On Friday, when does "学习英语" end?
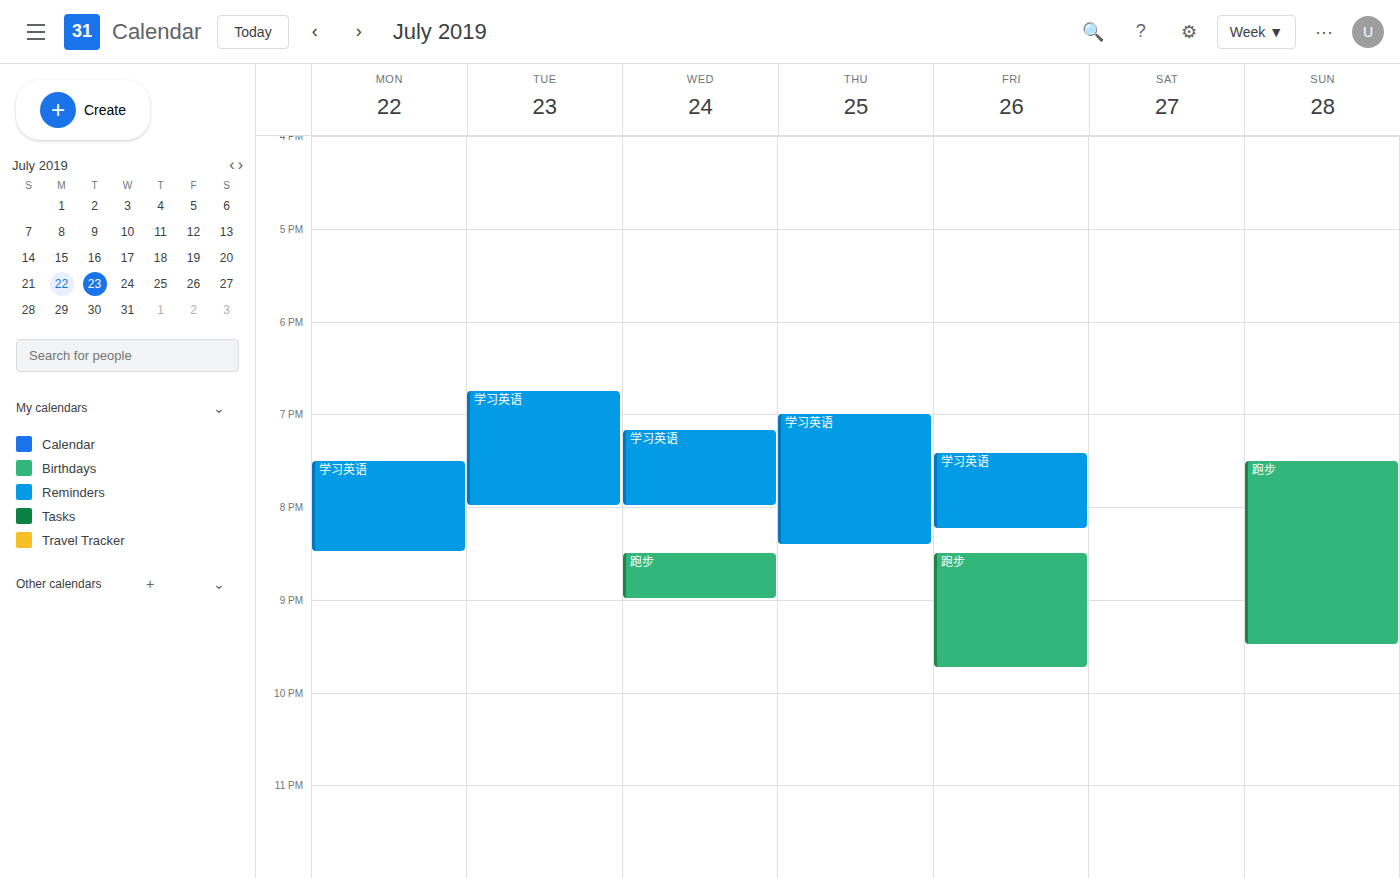
20:15